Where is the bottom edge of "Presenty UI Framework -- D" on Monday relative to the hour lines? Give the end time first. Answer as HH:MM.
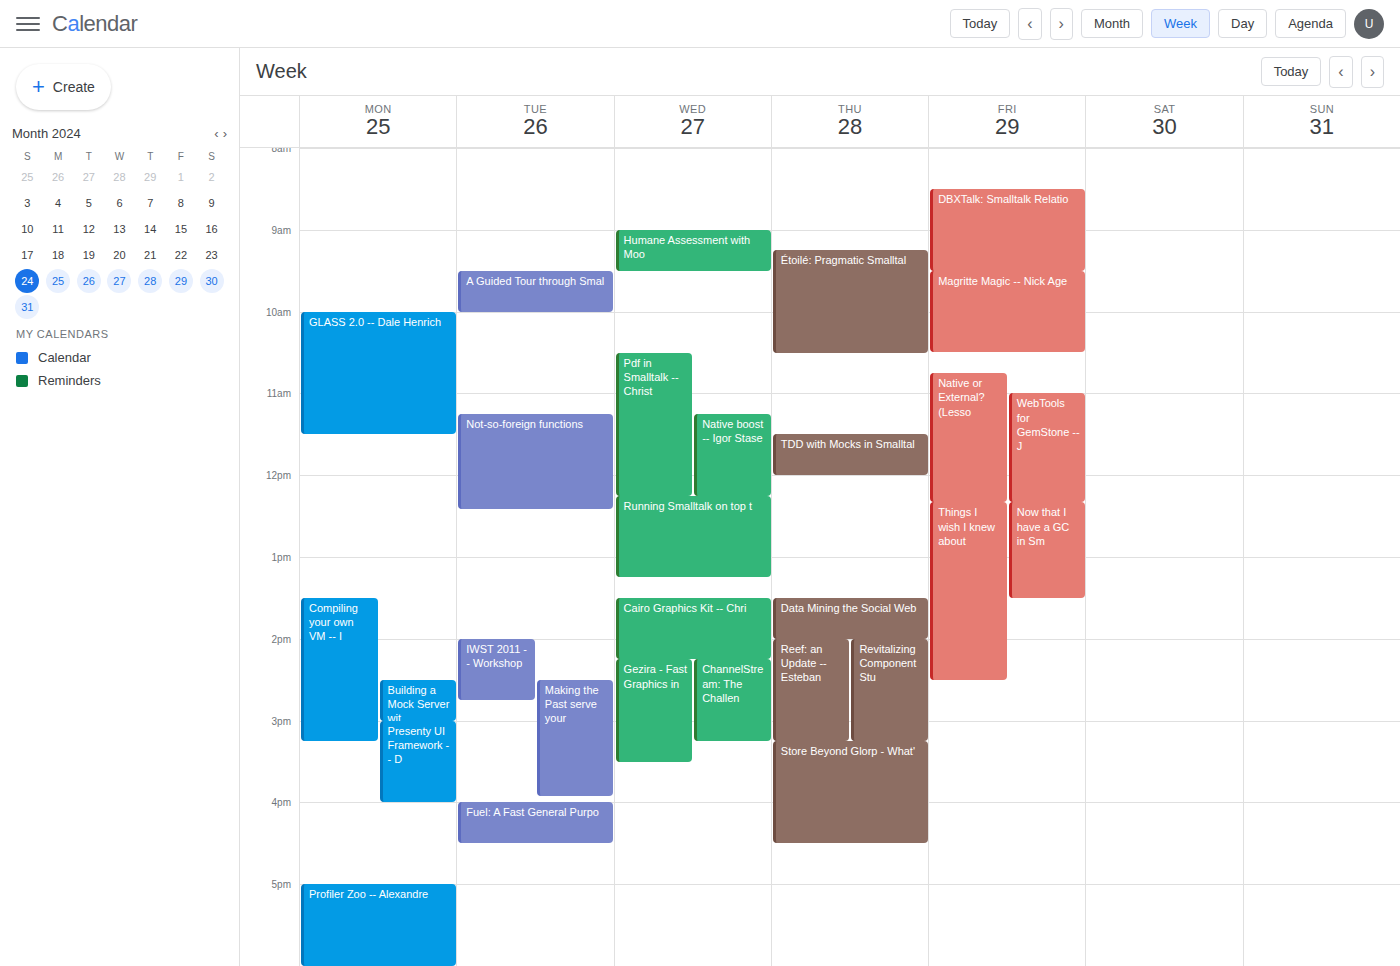
16:00 -- exactly on the 16:00 line.